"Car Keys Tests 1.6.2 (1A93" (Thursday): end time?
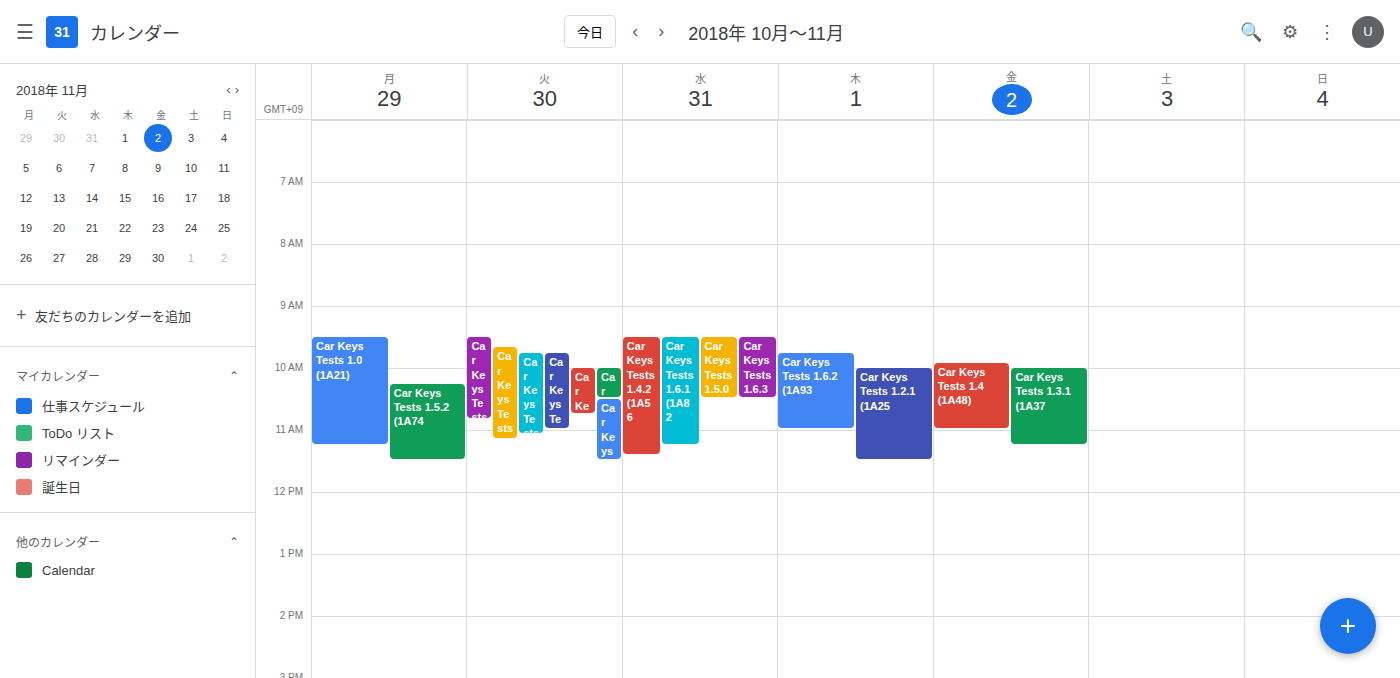
11:00 AM